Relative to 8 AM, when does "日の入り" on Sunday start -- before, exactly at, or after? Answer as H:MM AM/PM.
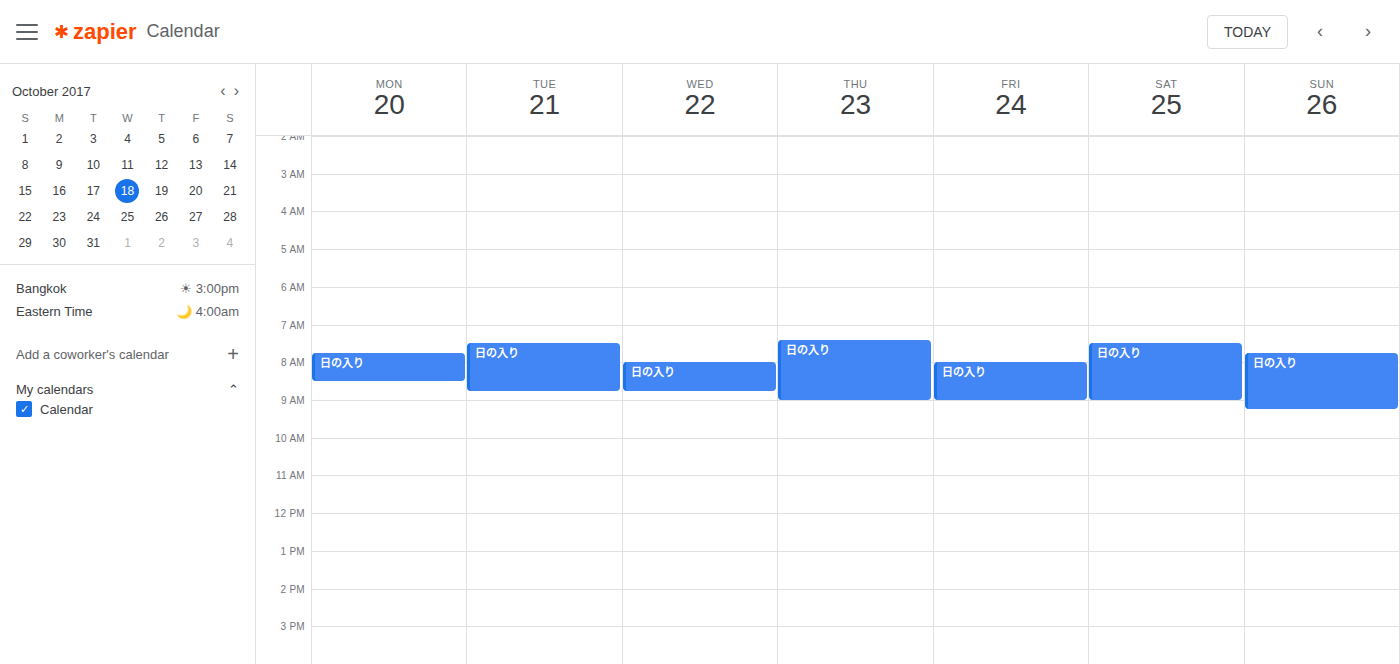
7:45 AM -- before 8 AM, 15 minutes above the 8 AM line.